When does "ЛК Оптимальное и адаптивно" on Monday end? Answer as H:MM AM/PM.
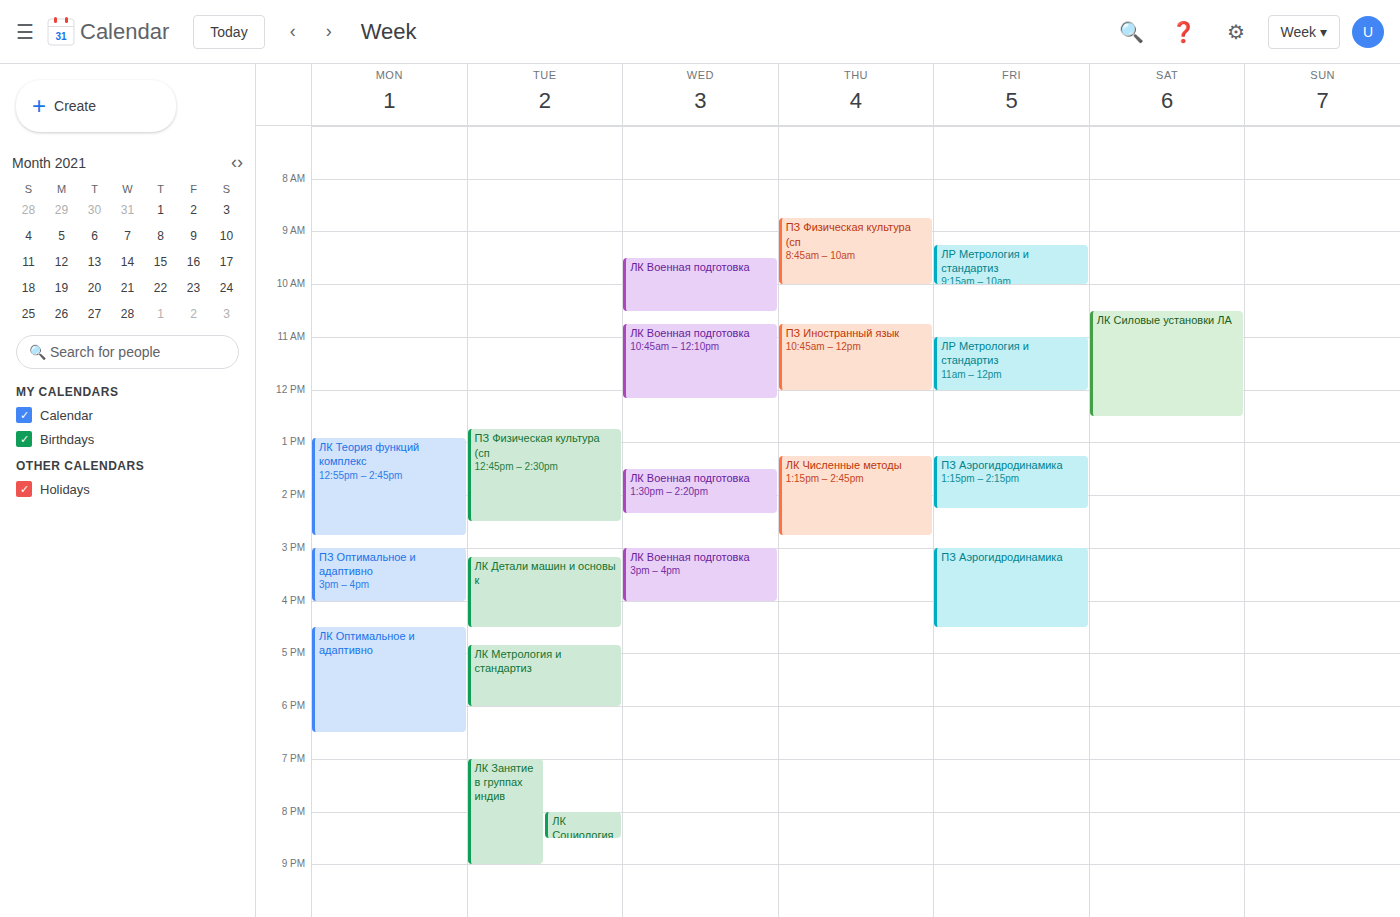
6:30 PM